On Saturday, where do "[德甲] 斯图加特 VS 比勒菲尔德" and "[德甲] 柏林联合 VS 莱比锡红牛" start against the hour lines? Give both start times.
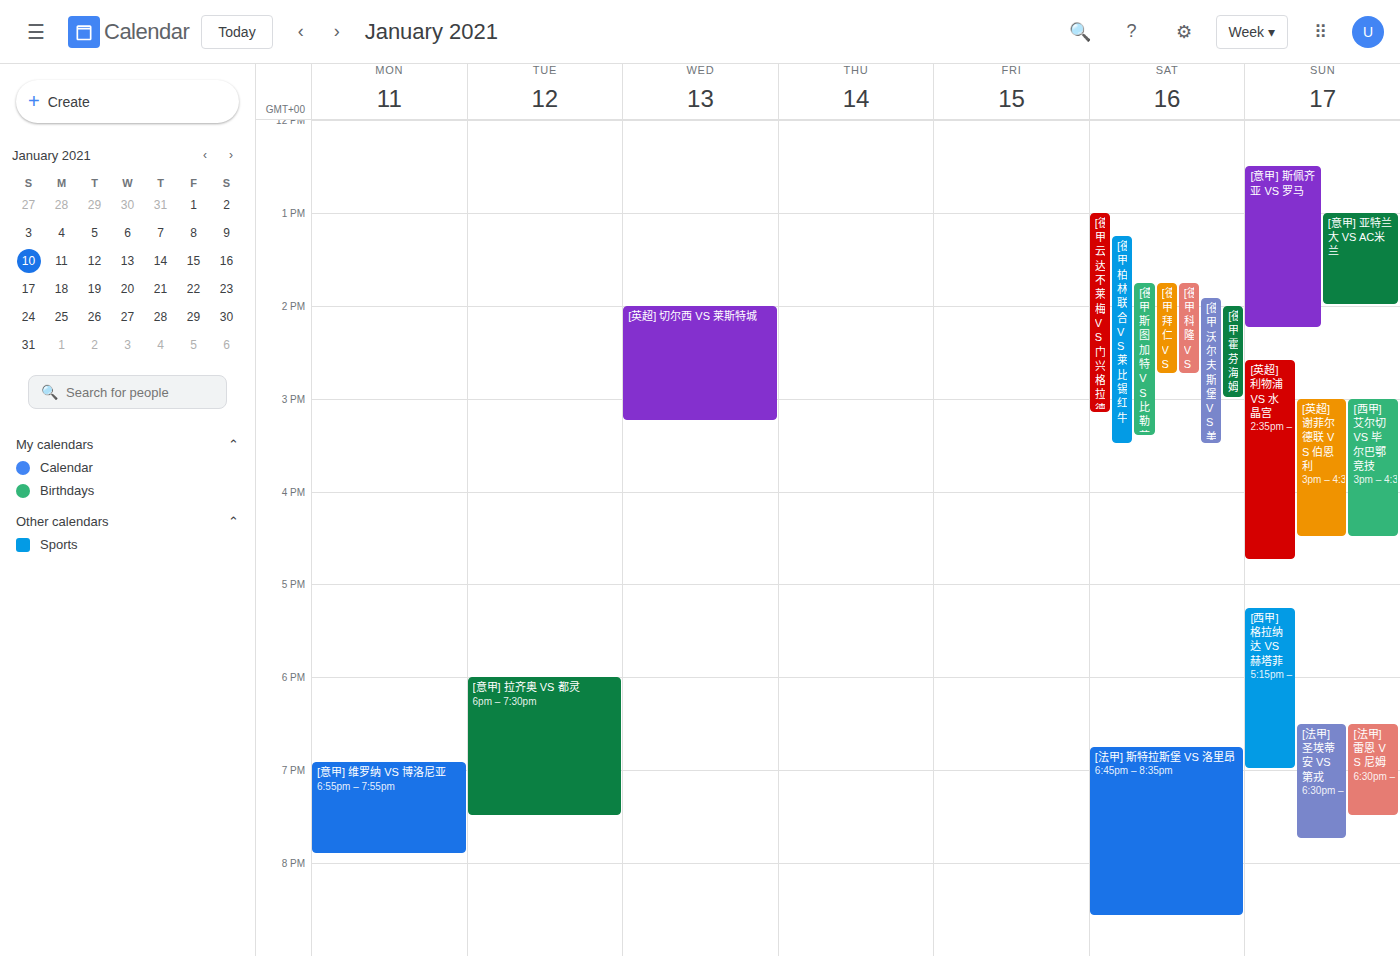
"[德甲] 斯图加特 VS 比勒菲尔德": 1:45 PM, neither: three quarters of the way from the 1 PM line to the 2 PM line. "[德甲] 柏林联合 VS 莱比锡红牛": 1:15 PM, neither: a quarter of the way from the 1 PM line to the 2 PM line.